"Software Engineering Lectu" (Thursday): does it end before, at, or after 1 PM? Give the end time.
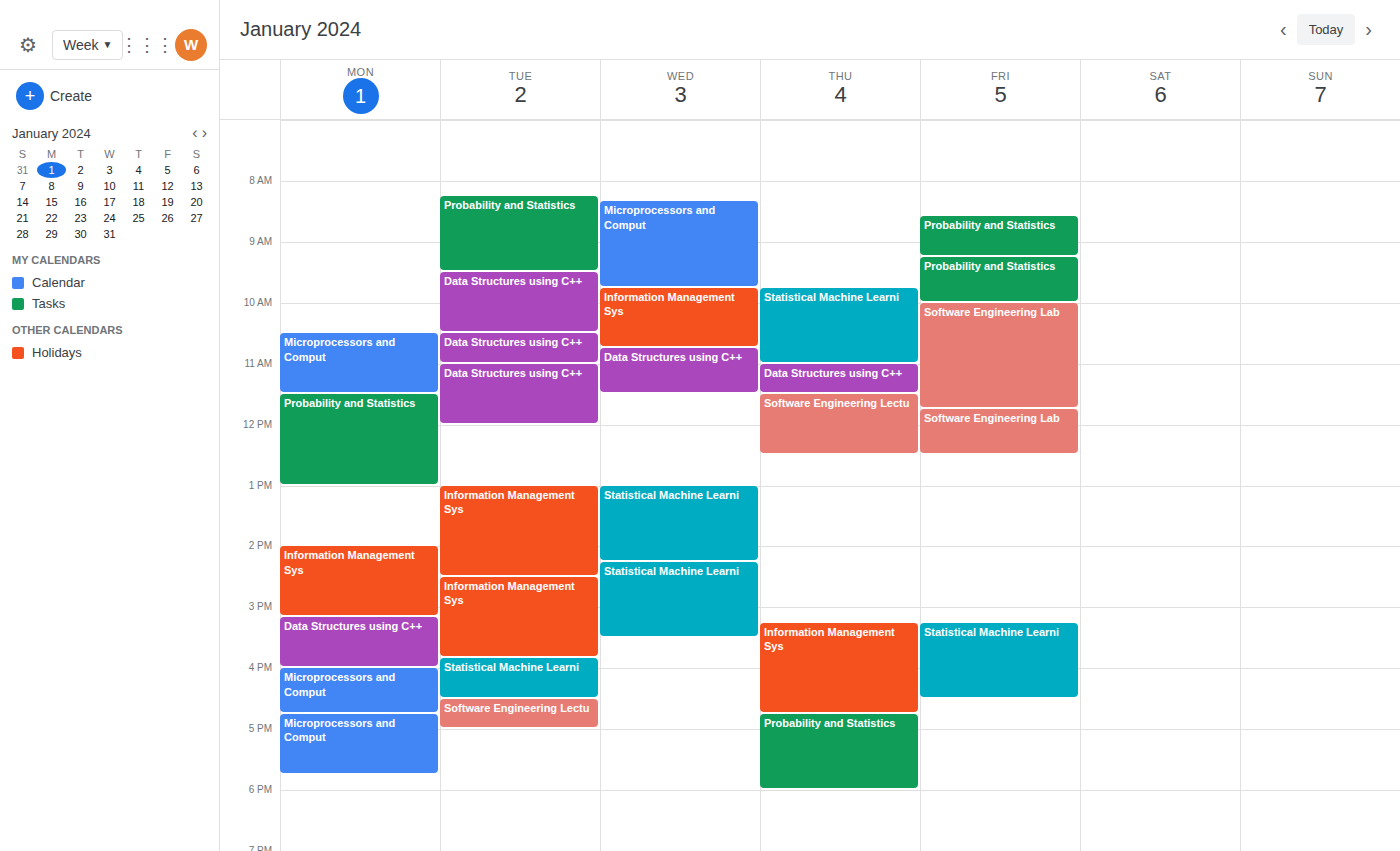
12:30 PM -- before 1 PM, 30 minutes above the 1 PM line.